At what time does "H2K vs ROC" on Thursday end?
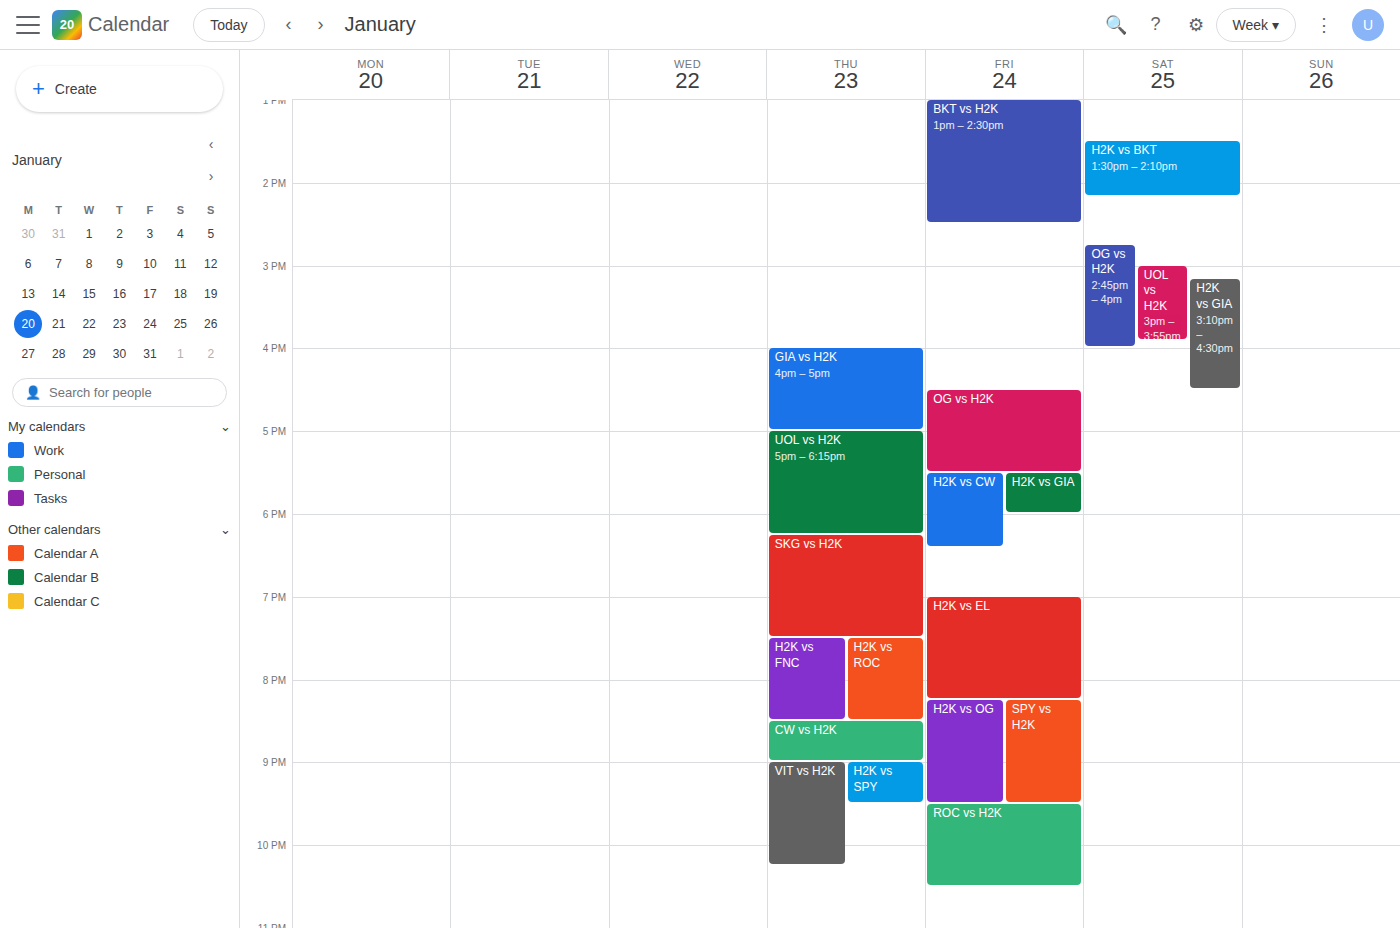
8:30 PM